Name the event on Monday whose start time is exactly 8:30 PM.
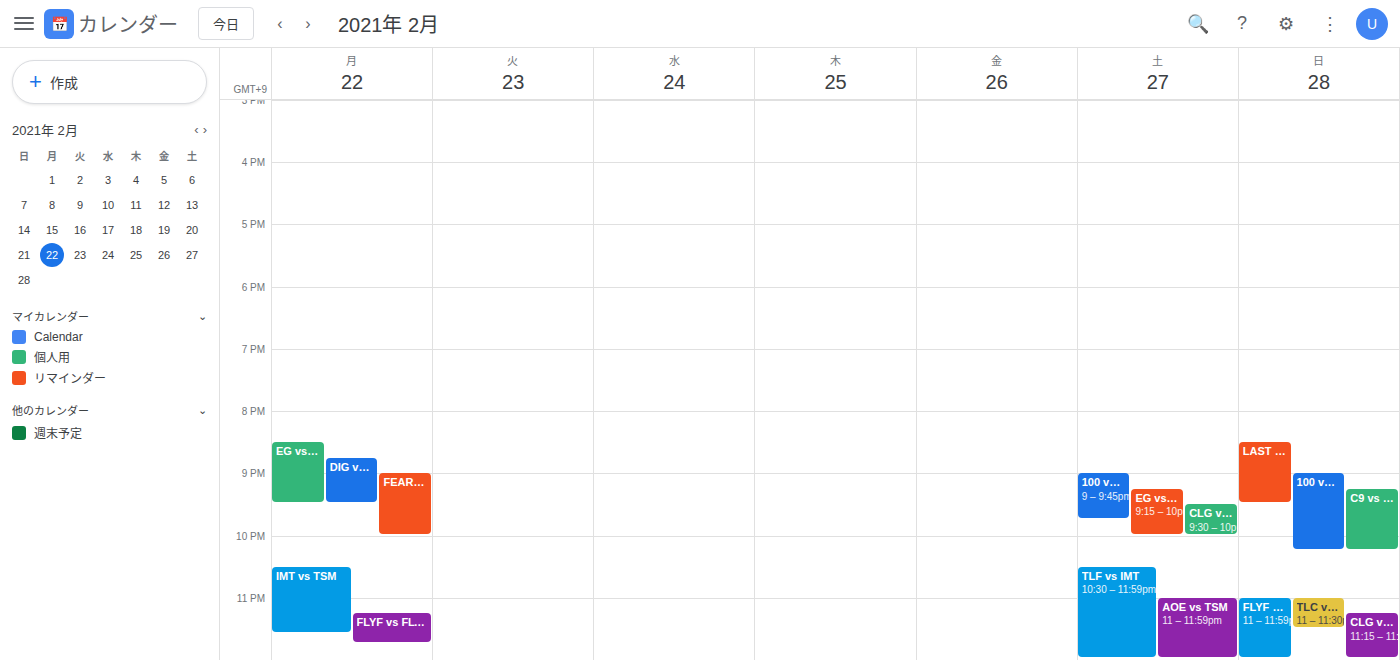
"EG vs DIG"